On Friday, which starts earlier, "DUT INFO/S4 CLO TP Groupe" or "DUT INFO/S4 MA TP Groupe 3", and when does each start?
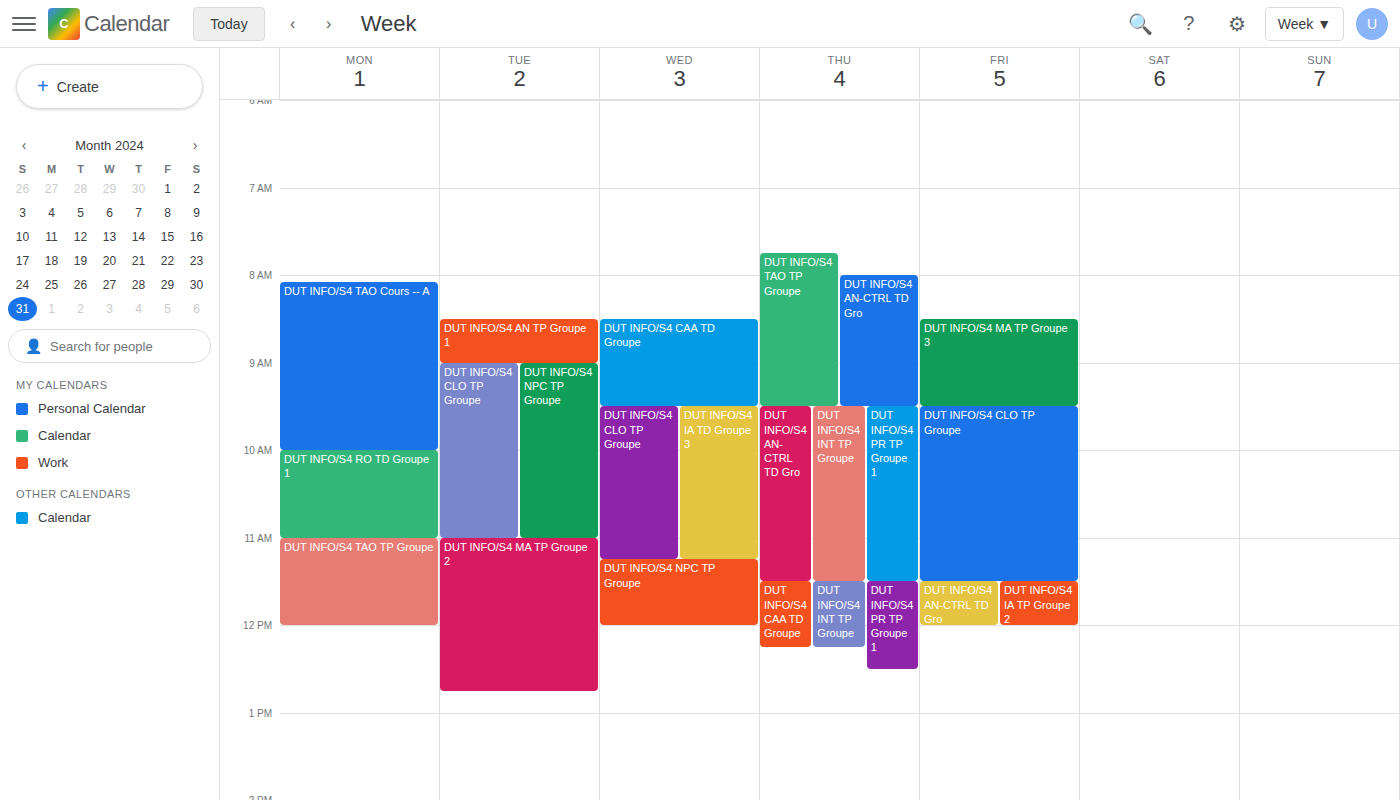
"DUT INFO/S4 MA TP Groupe 3" 8:30 AM; "DUT INFO/S4 CLO TP Groupe" 9:30 AM.